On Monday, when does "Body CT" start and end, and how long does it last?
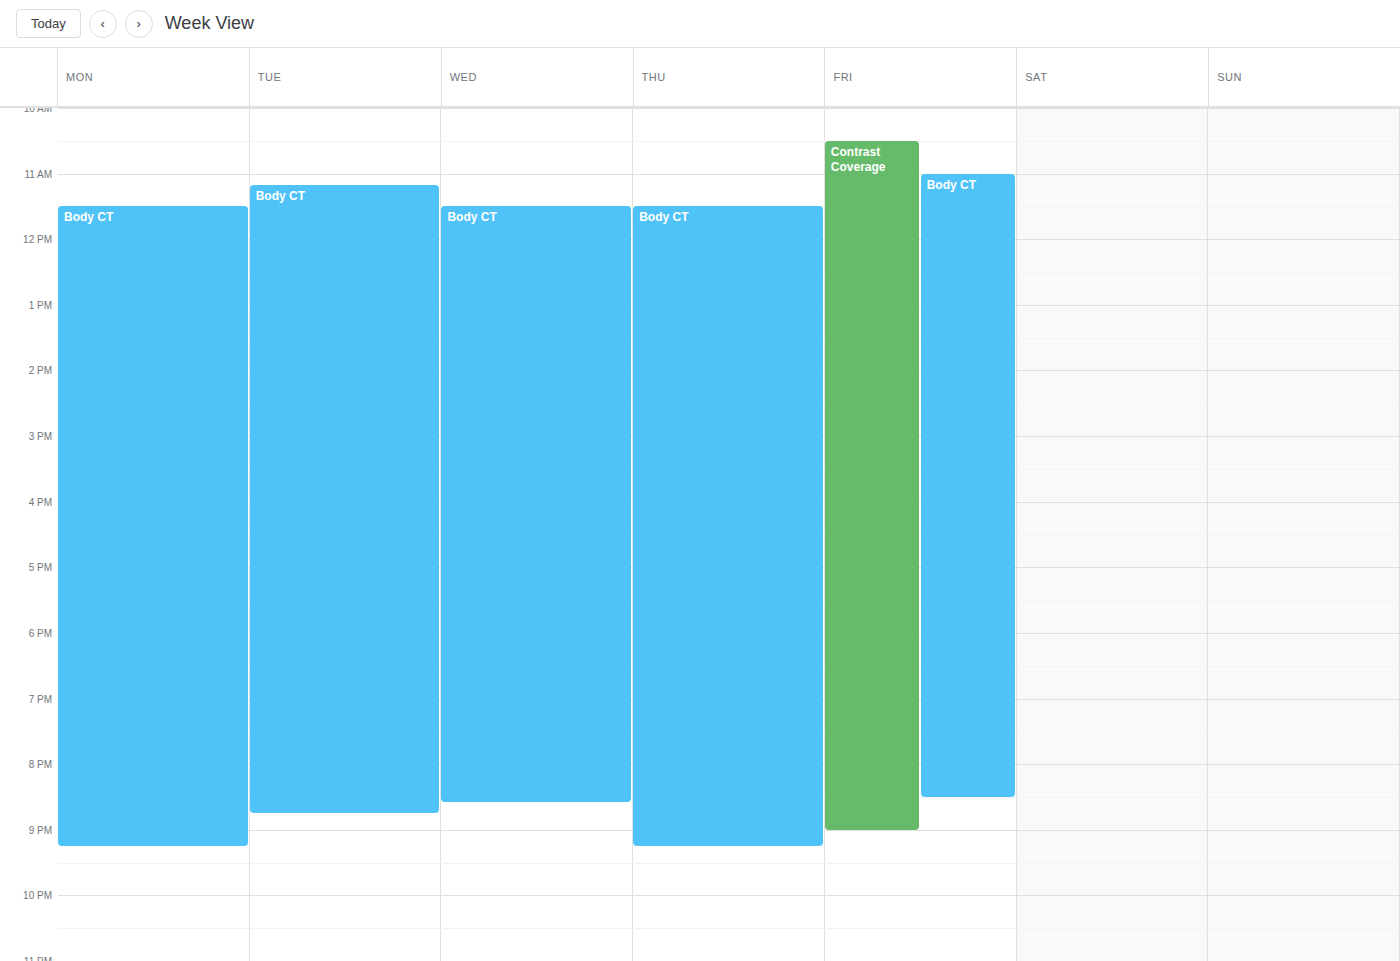
11:30 AM to 9:15 PM, 9 hours 45 minutes